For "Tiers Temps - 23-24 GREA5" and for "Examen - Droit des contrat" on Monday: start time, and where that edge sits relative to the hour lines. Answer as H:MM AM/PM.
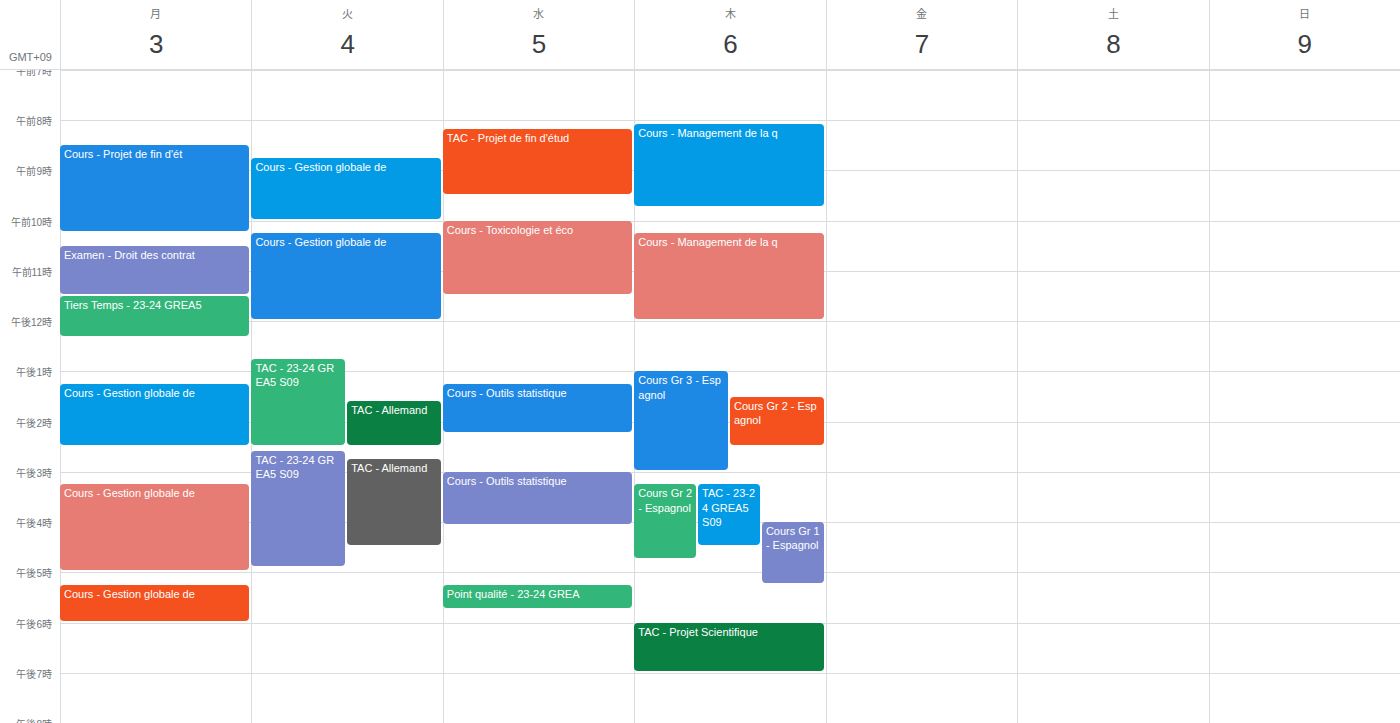
"Tiers Temps - 23-24 GREA5": 11:30 AM, halfway between the 11 AM and 12 PM lines. "Examen - Droit des contrat": 10:30 AM, halfway between the 10 AM and 11 AM lines.